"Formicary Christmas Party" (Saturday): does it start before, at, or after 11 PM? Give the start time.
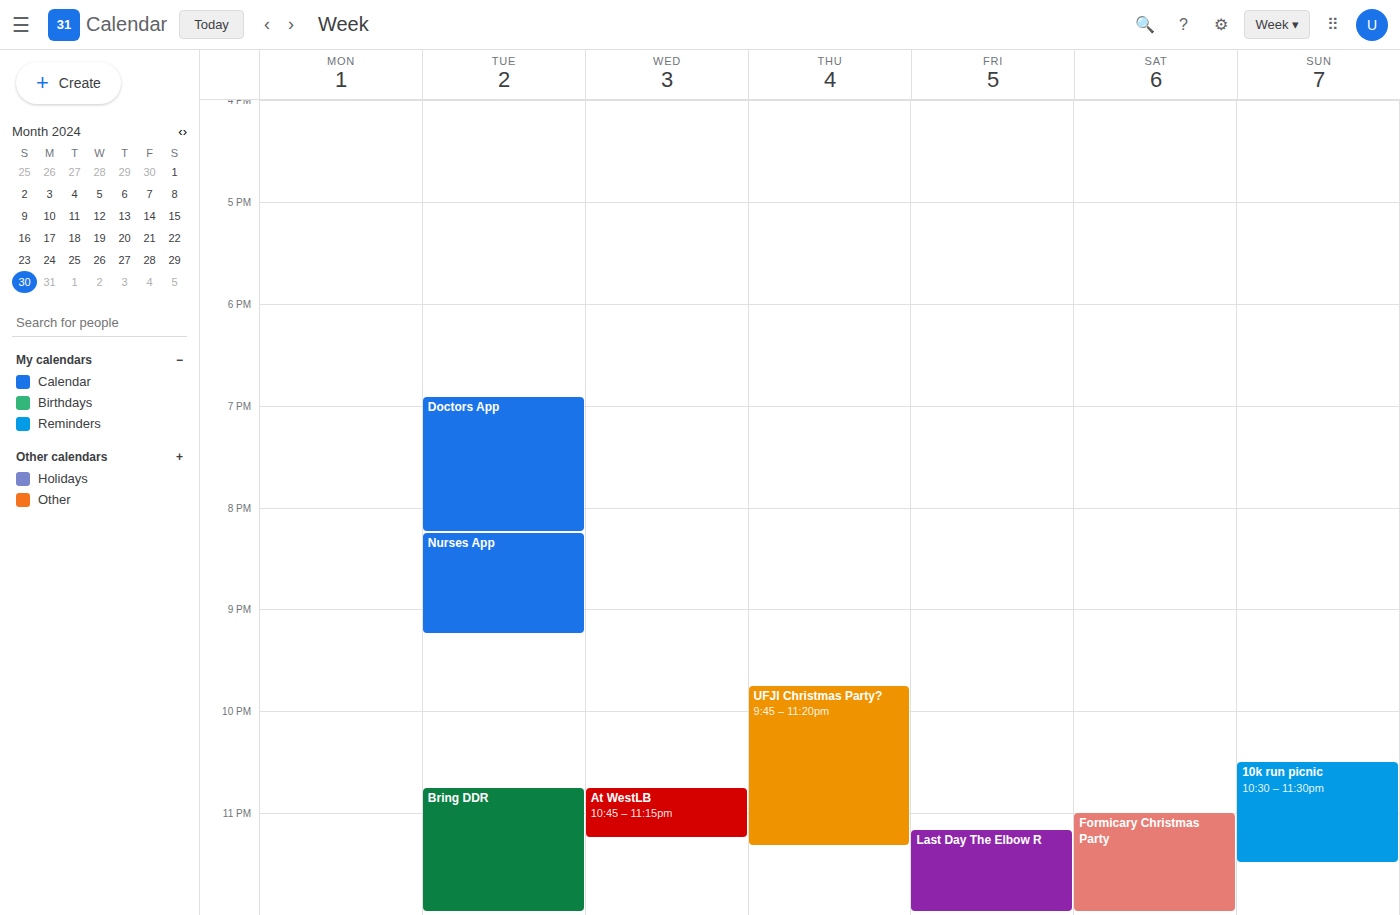
11:00 PM -- exactly at 11 PM, on the 11 PM line.